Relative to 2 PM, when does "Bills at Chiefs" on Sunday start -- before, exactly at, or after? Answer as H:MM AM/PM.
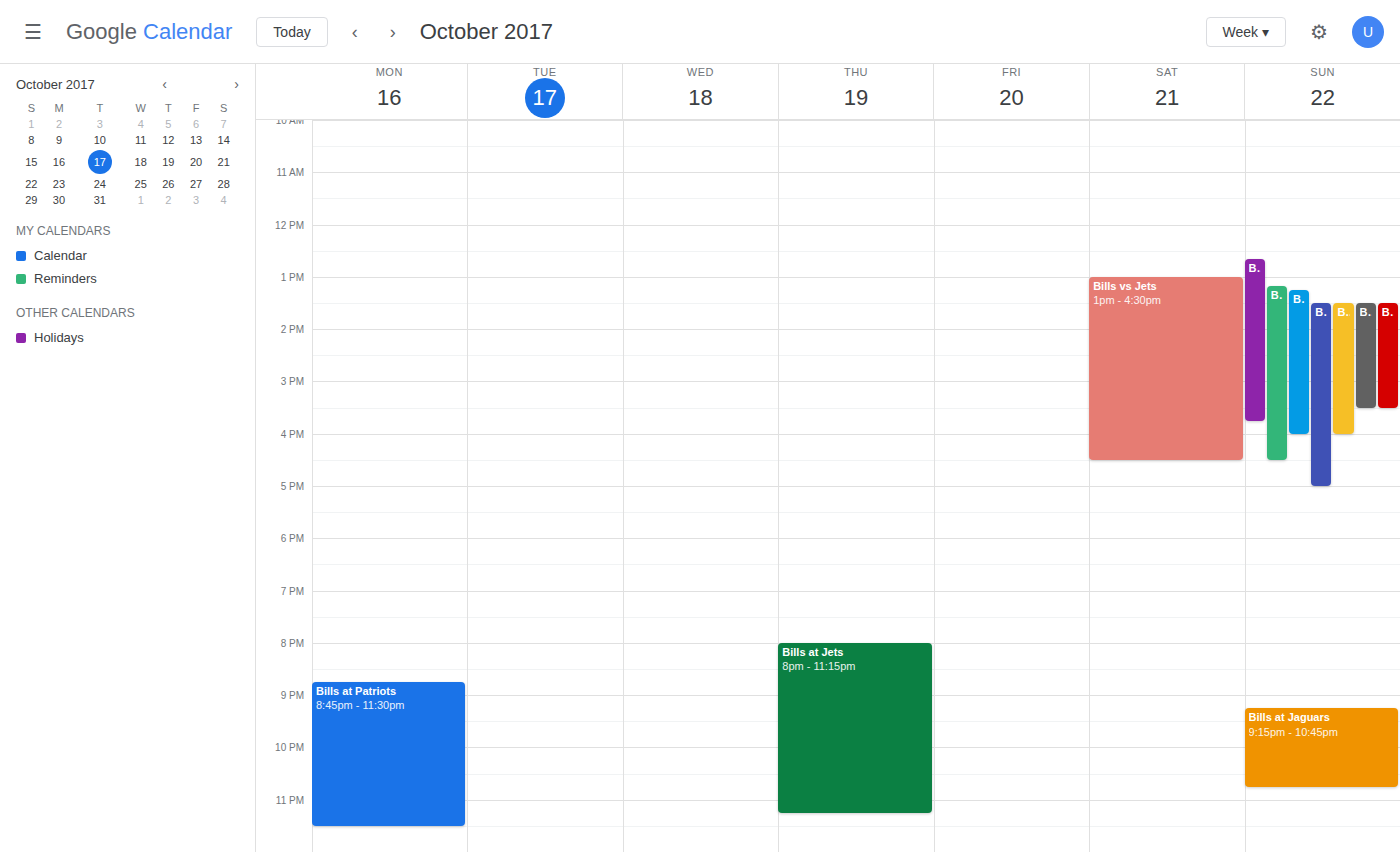
1:30 PM -- before 2 PM, 30 minutes above the 2 PM line.